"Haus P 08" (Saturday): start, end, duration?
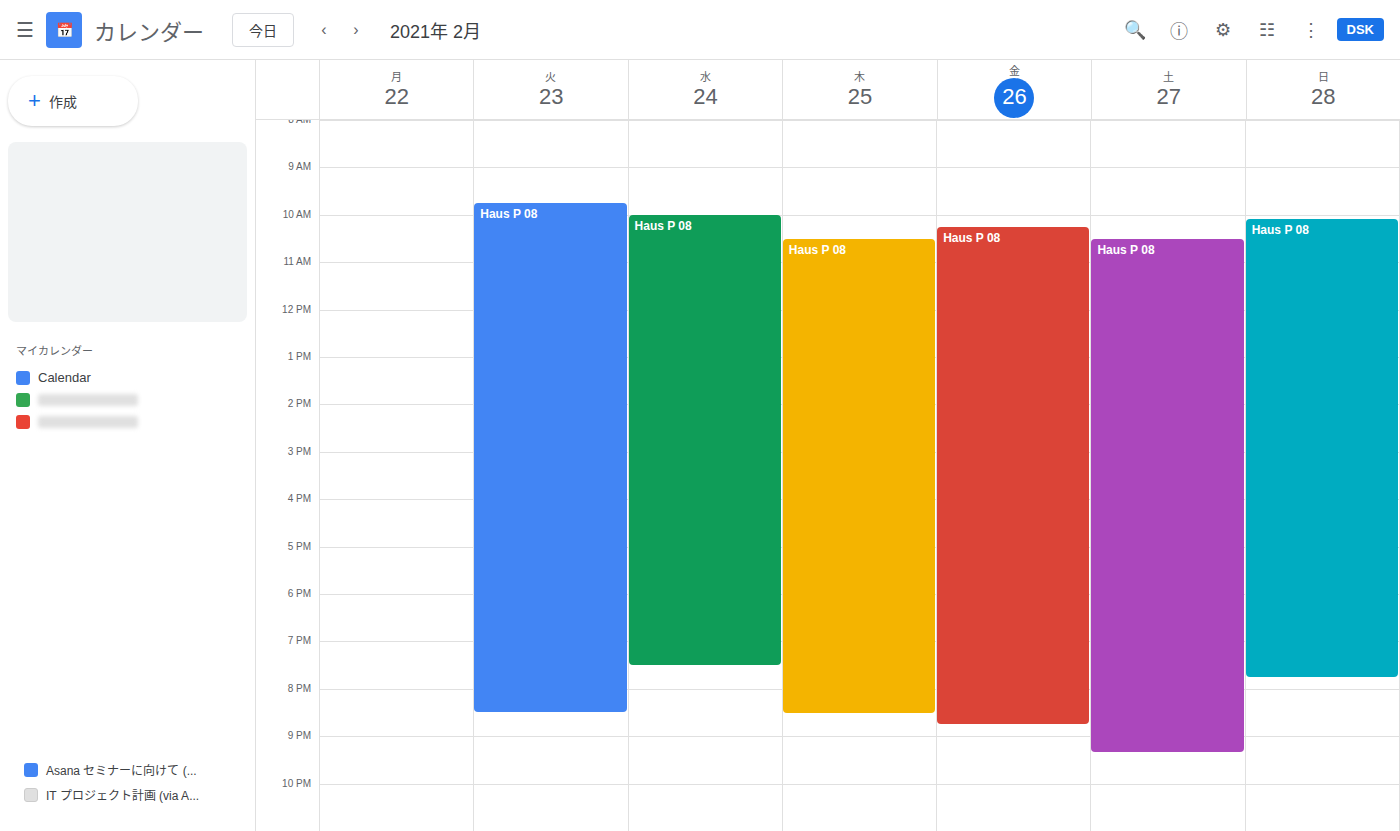
10:30 AM to 9:20 PM, 10 hours 50 minutes